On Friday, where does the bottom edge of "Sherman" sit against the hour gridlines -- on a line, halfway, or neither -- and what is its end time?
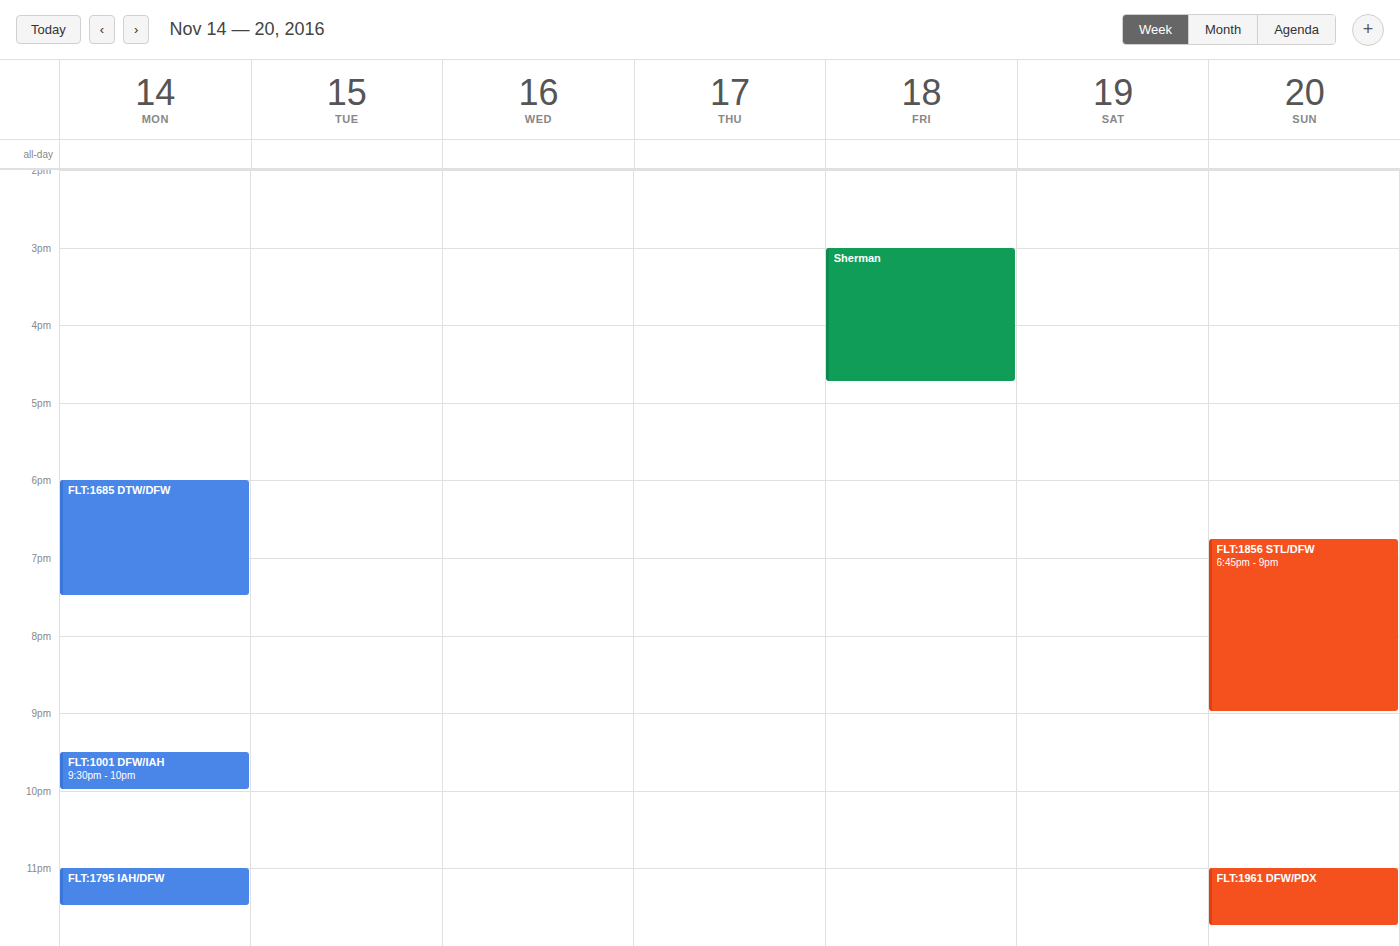
4:45 PM -- neither: three quarters of the way from the 4 PM line to the 5 PM line.